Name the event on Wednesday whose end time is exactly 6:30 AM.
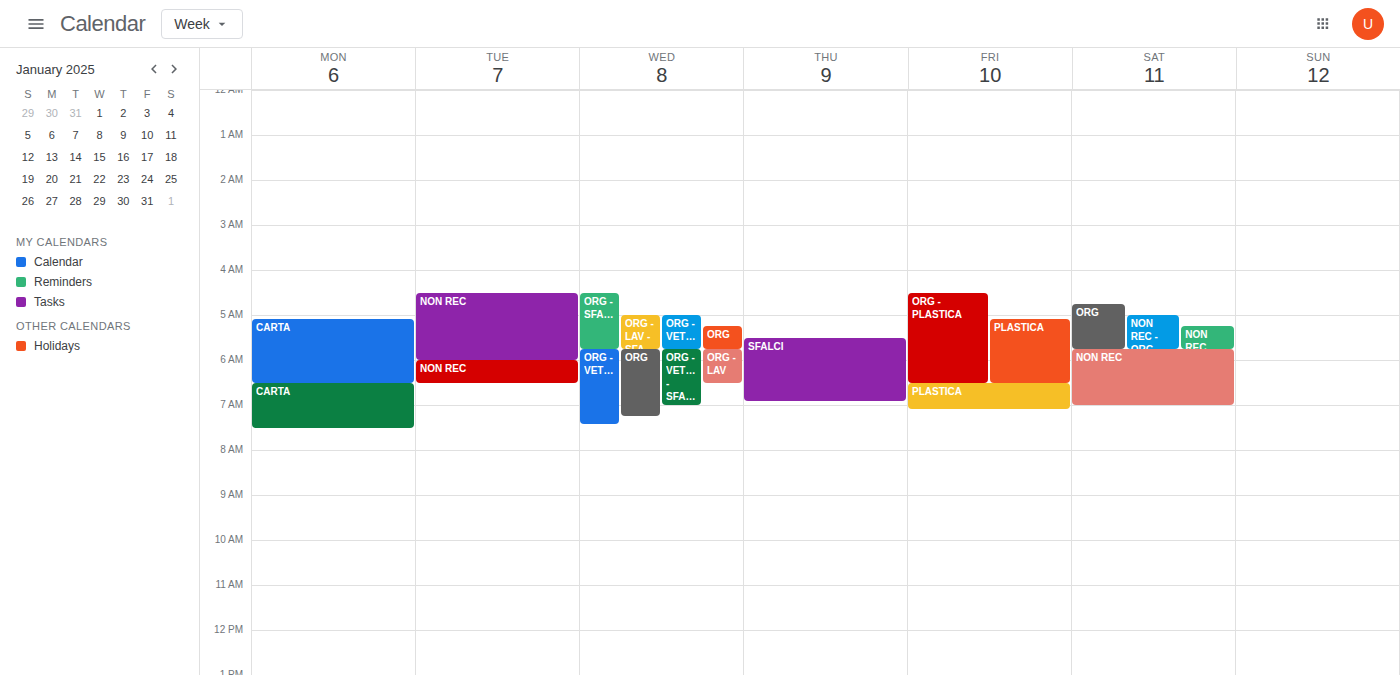
"ORG - LAV"